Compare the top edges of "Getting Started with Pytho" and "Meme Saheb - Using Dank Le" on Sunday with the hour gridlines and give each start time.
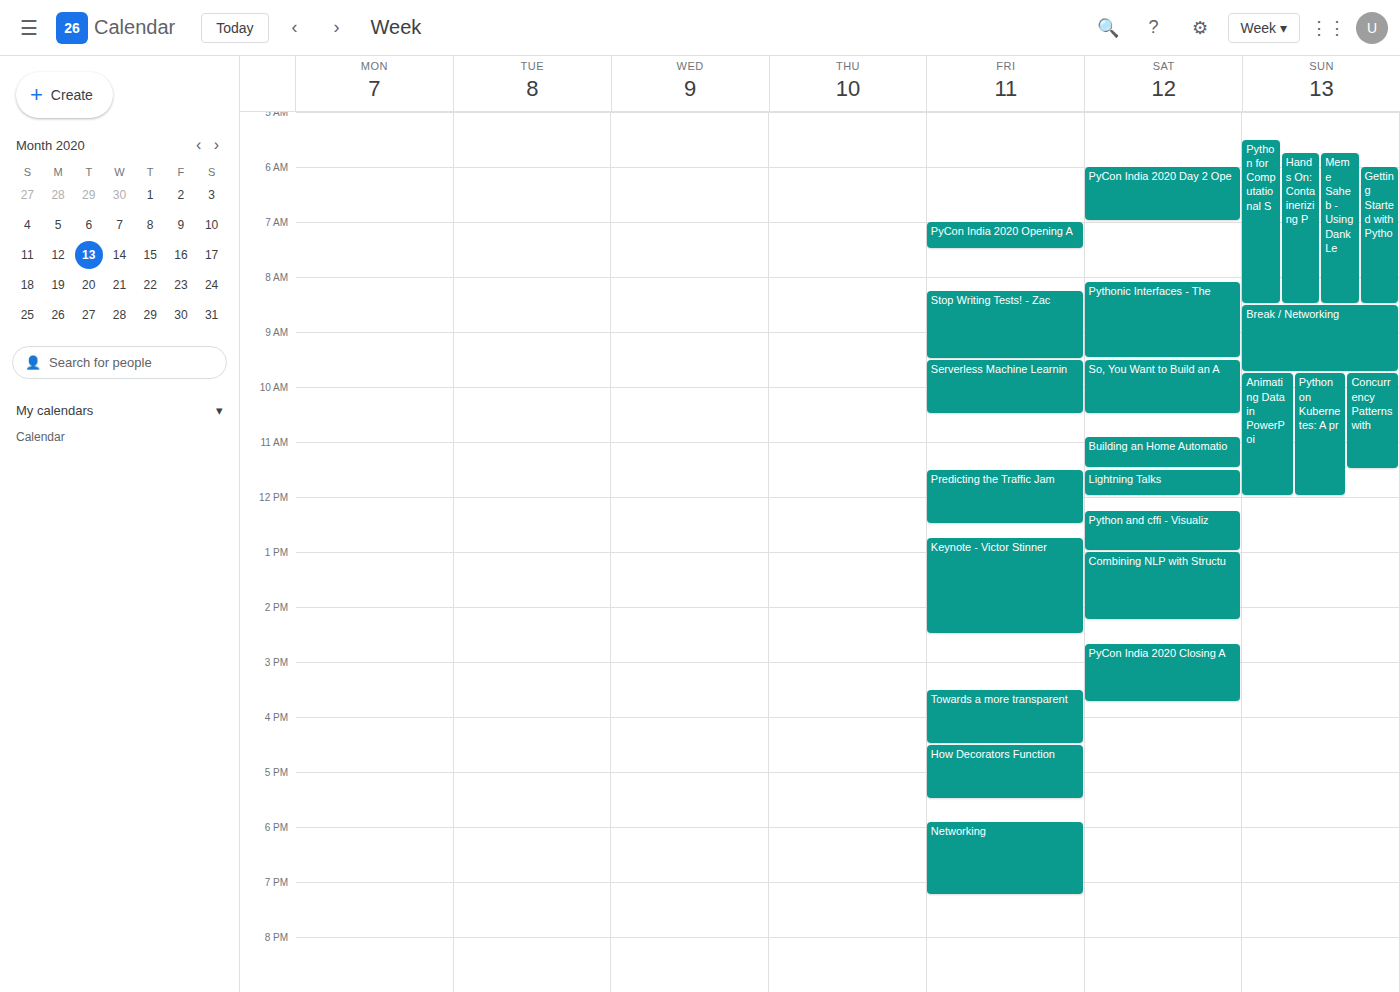
"Getting Started with Pytho": 6:00 AM, exactly on the 6 AM line. "Meme Saheb - Using Dank Le": 5:45 AM, neither: three quarters of the way from the 5 AM line to the 6 AM line.